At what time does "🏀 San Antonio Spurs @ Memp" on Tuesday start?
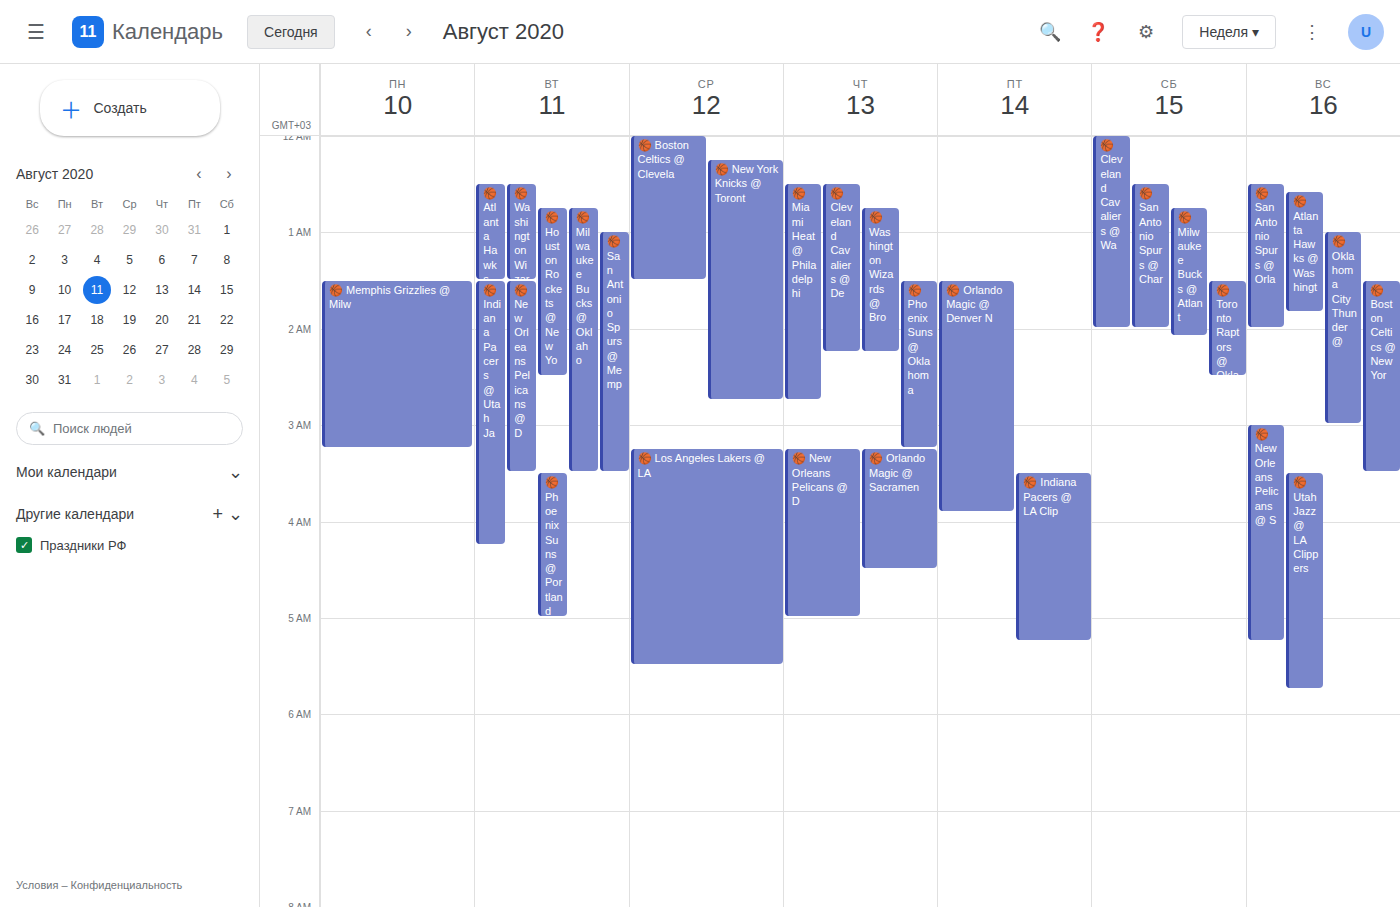
1:00 AM